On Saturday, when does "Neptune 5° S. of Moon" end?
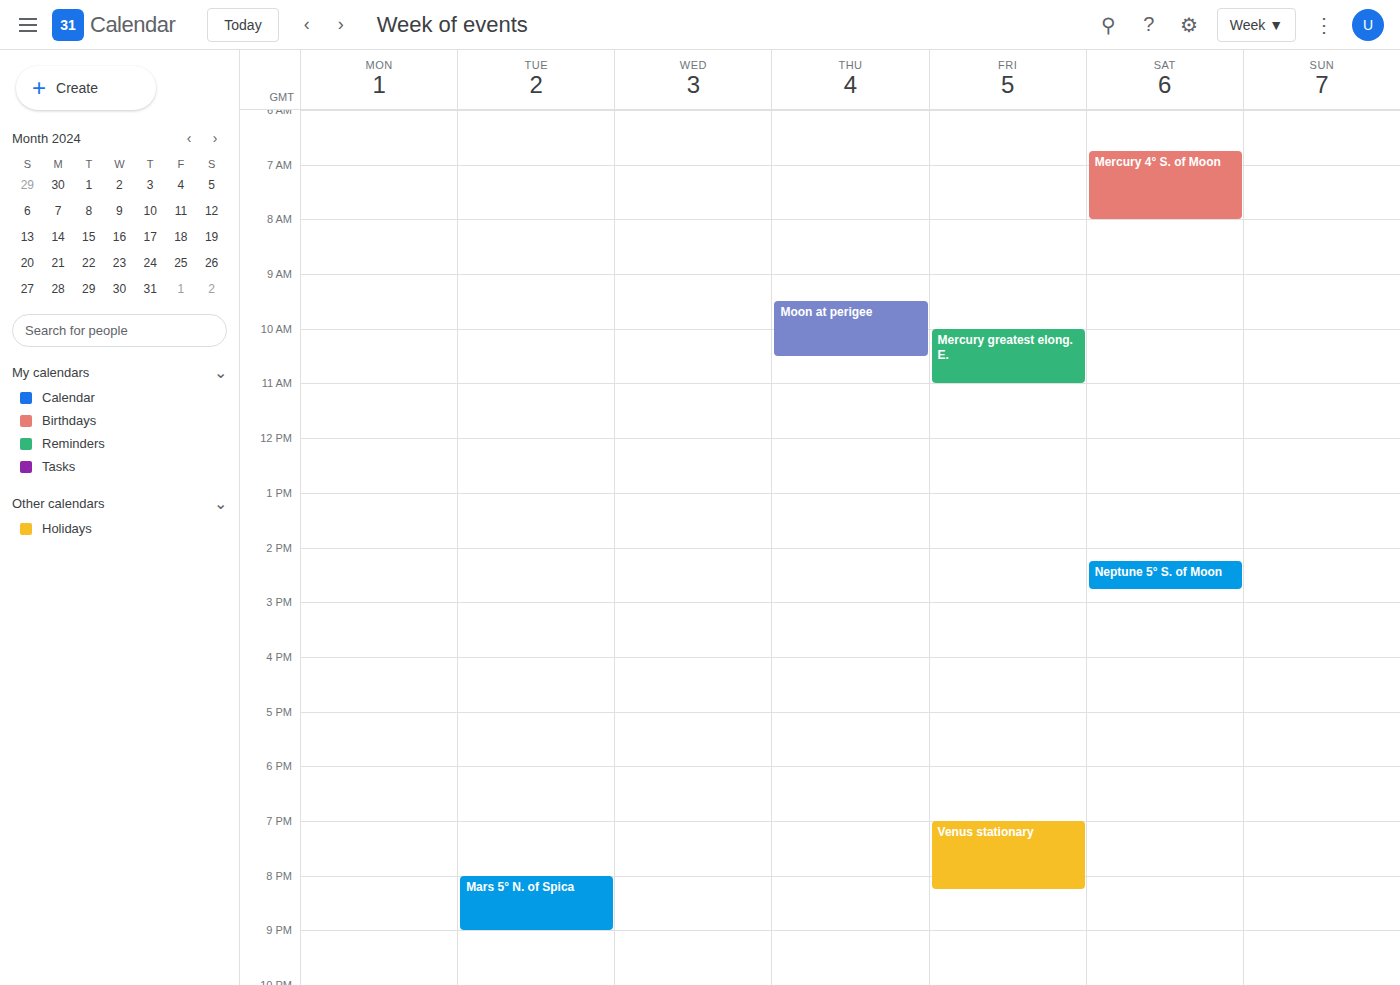
2:45 PM